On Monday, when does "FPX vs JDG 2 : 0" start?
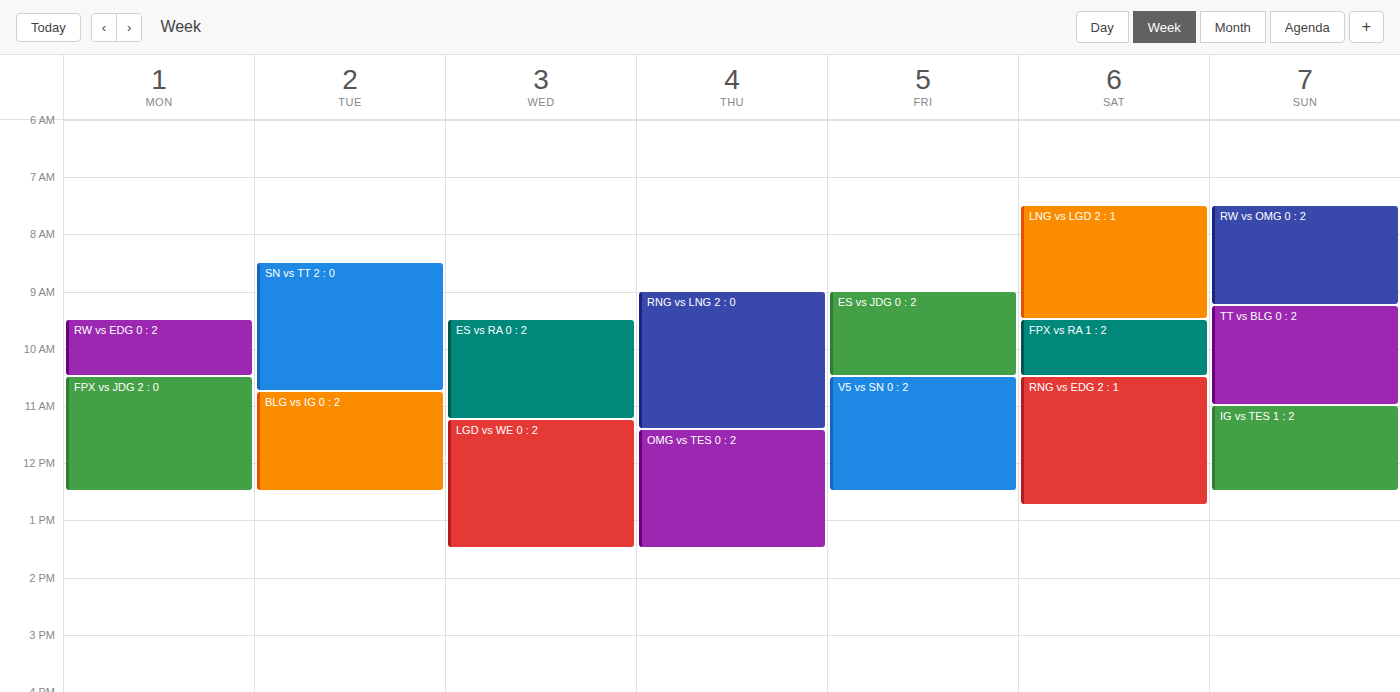
10:30 AM